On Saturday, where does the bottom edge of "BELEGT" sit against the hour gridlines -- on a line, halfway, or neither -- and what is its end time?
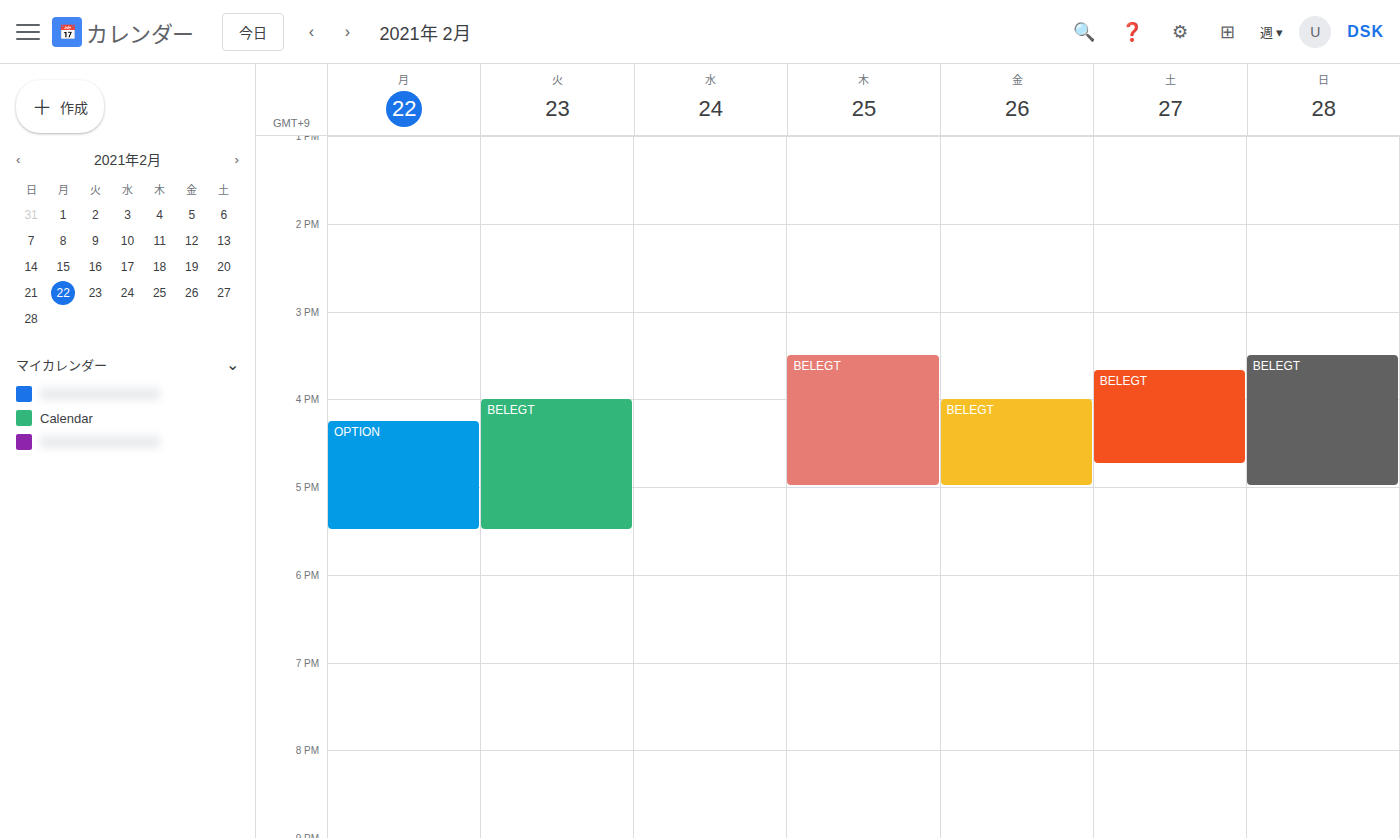
4:45 PM -- neither: three quarters of the way from the 4 PM line to the 5 PM line.